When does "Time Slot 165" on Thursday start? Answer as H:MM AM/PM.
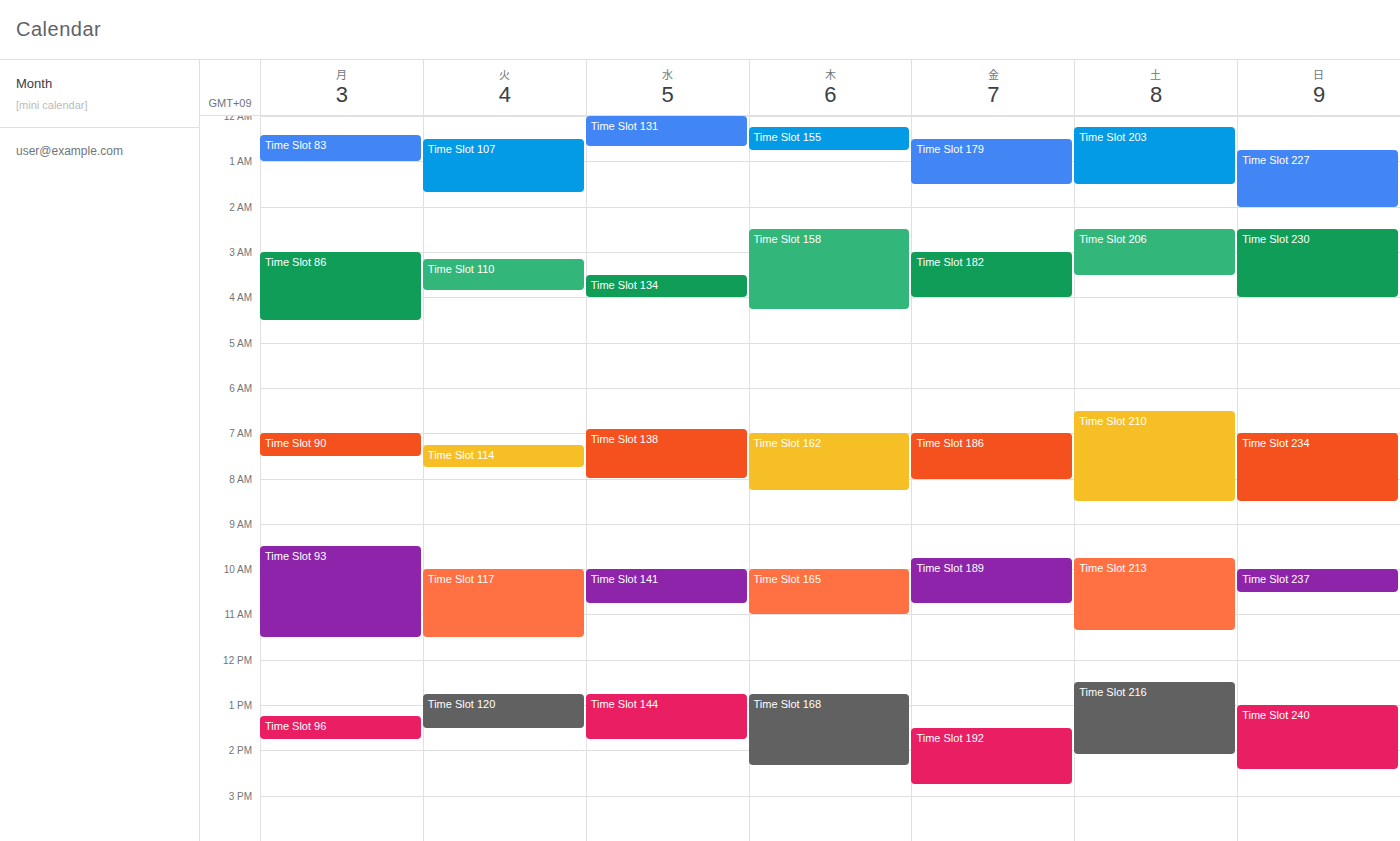
10:00 AM